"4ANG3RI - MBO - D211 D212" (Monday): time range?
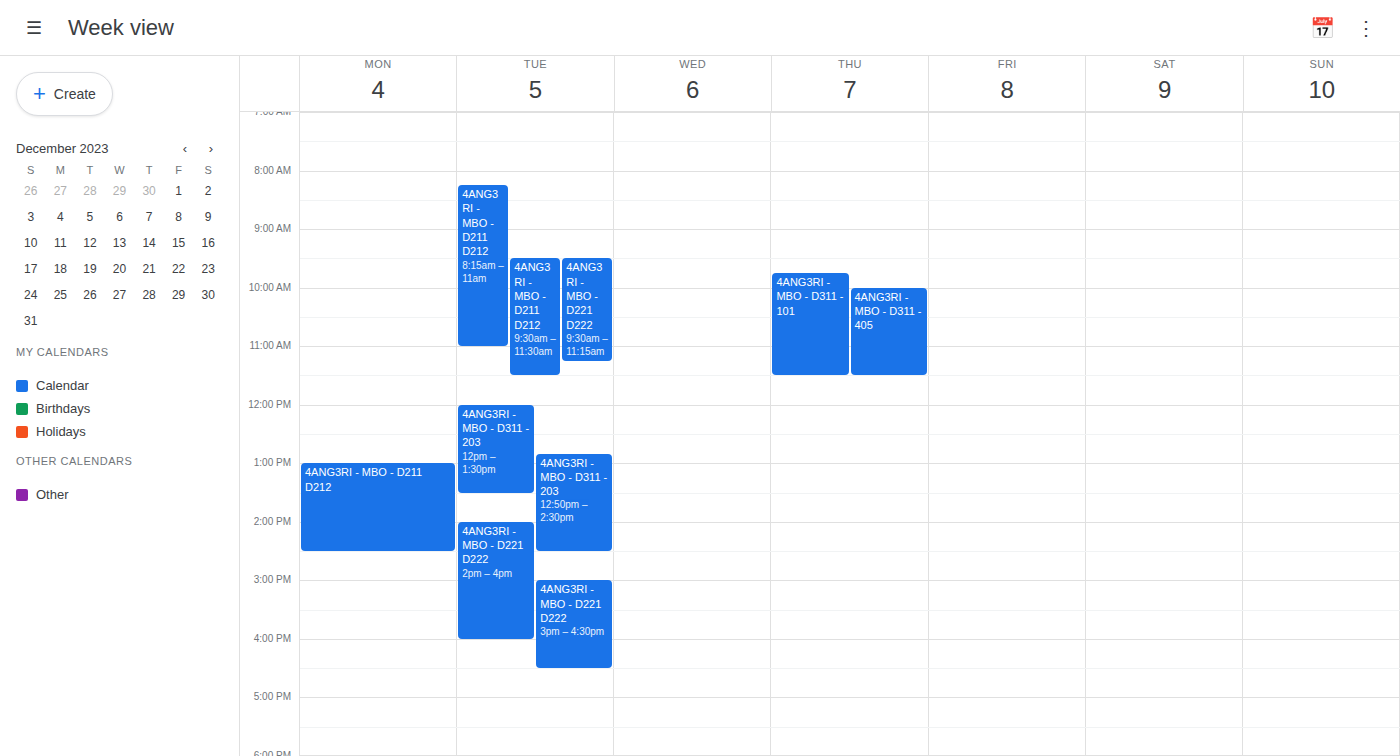
1:00 PM to 2:30 PM